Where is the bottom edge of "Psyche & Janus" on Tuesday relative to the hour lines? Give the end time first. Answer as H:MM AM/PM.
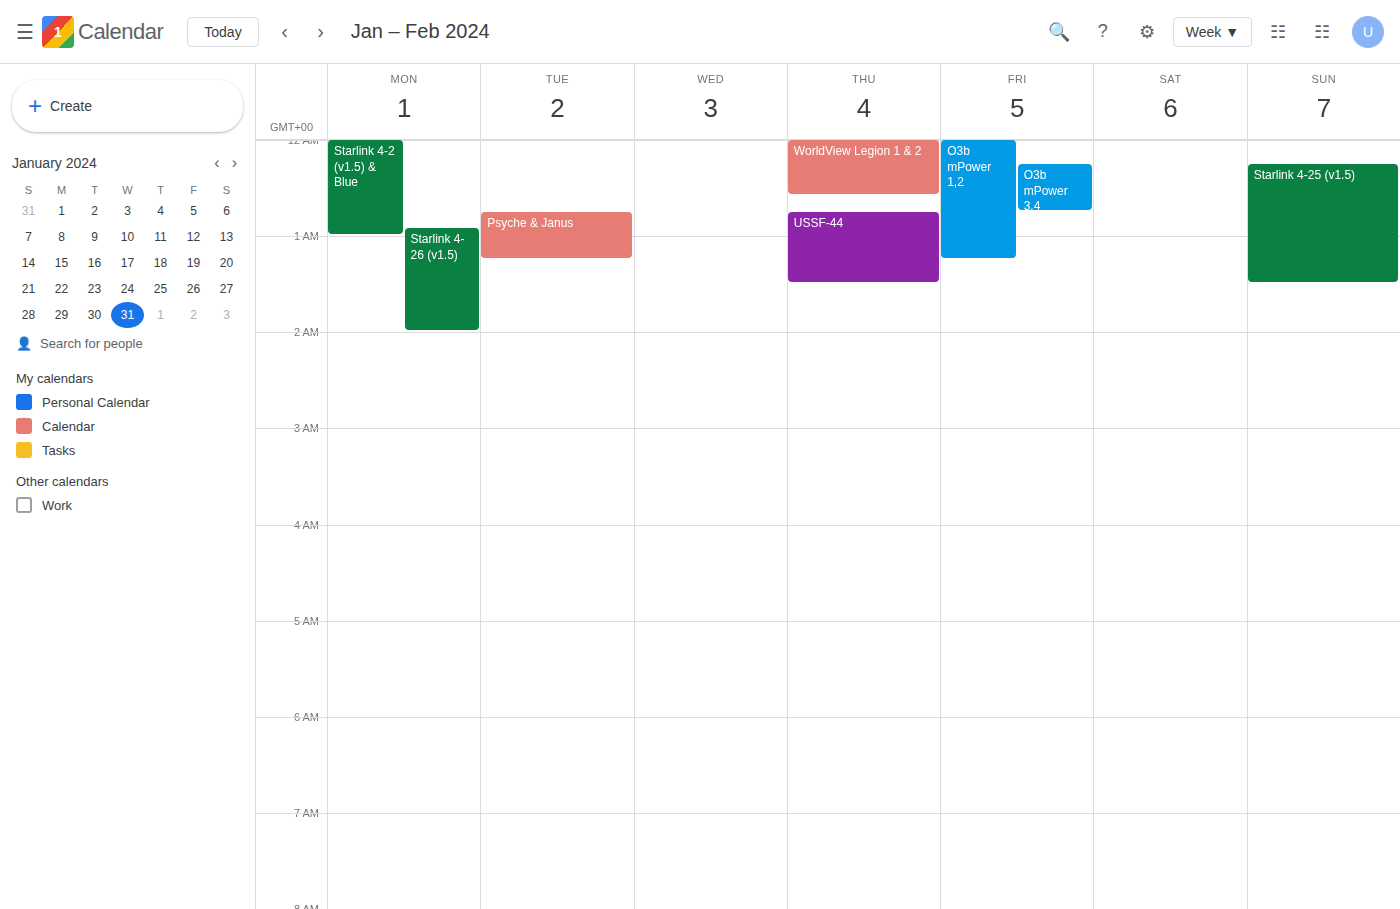
1:15 AM -- neither: a quarter of the way from the 1 AM line to the 2 AM line.